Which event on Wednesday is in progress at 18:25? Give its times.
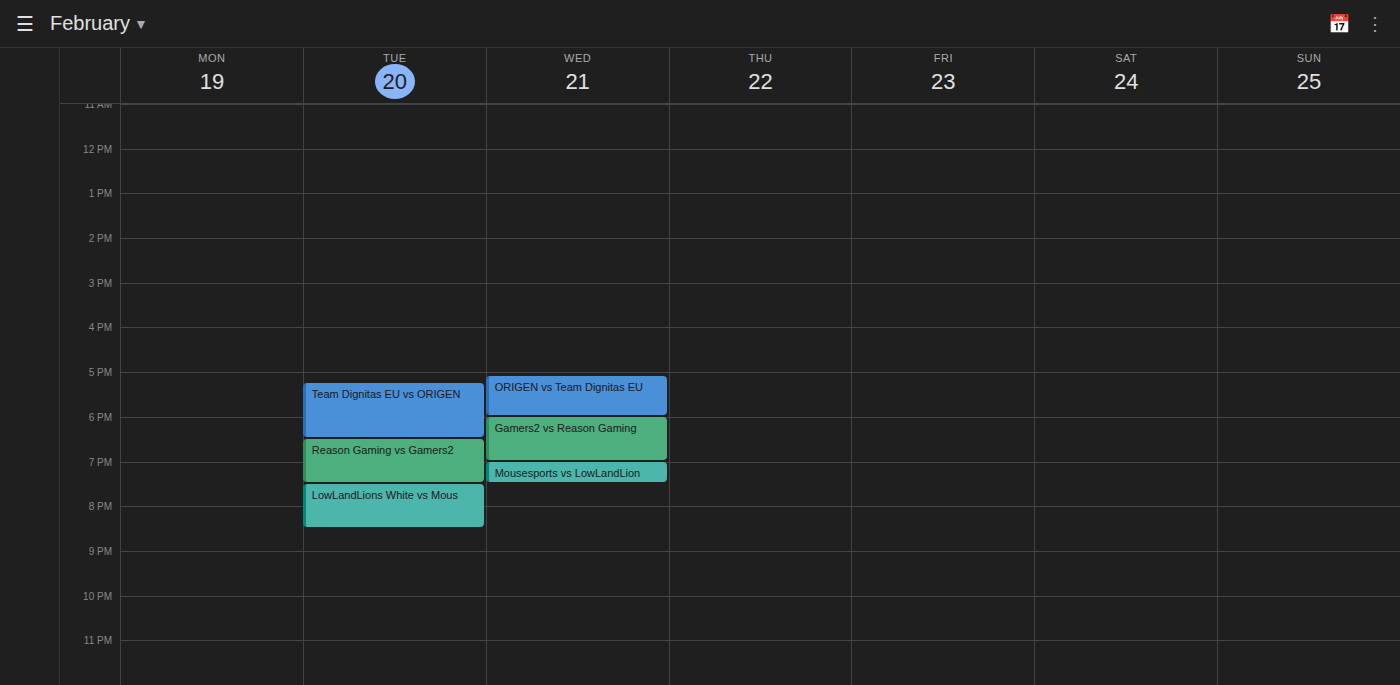
"Gamers2 vs Reason Gaming", 18:00 to 19:00